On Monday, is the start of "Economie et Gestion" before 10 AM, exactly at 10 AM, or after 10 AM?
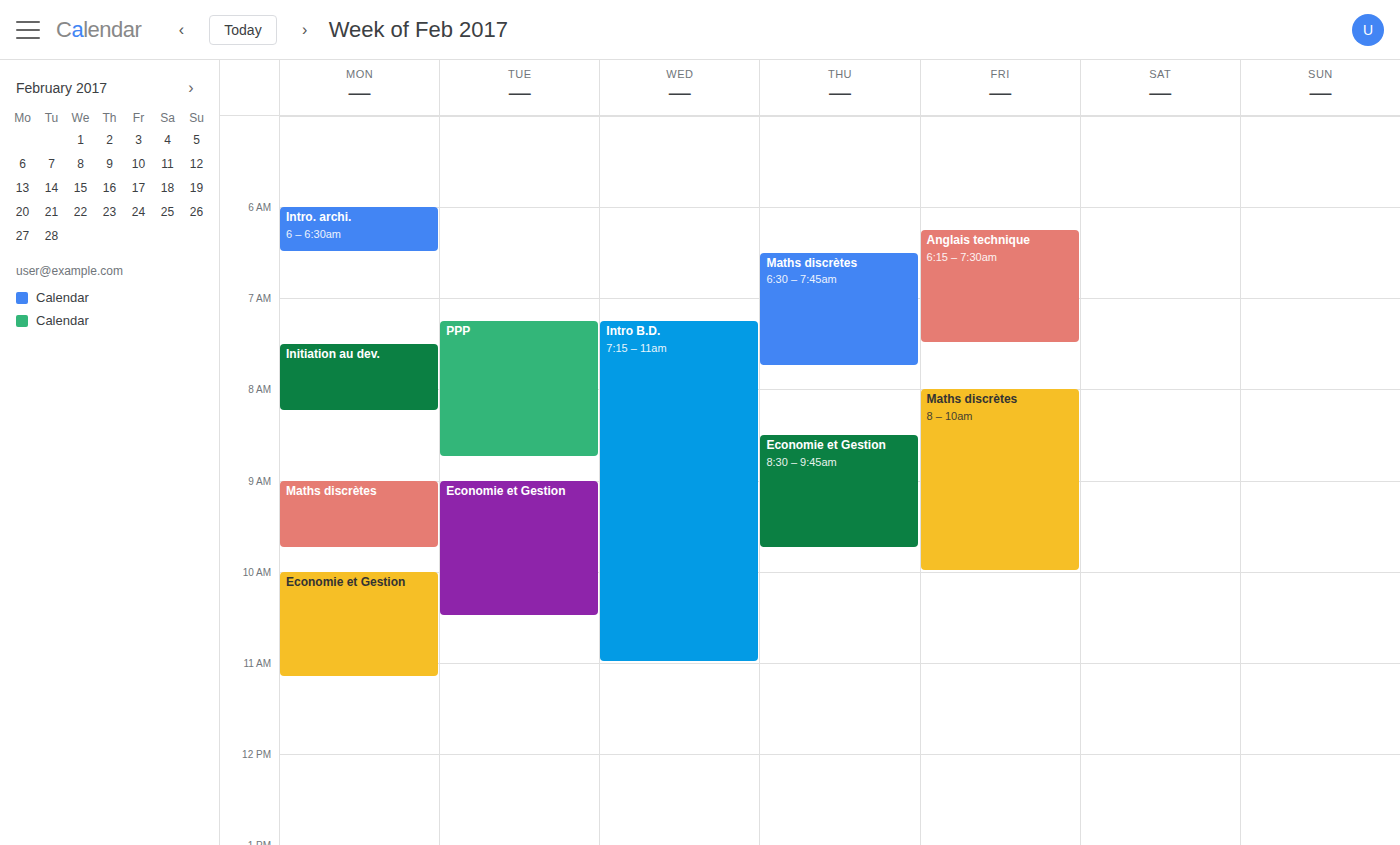
10:00 AM -- exactly at 10 AM, on the 10 AM line.